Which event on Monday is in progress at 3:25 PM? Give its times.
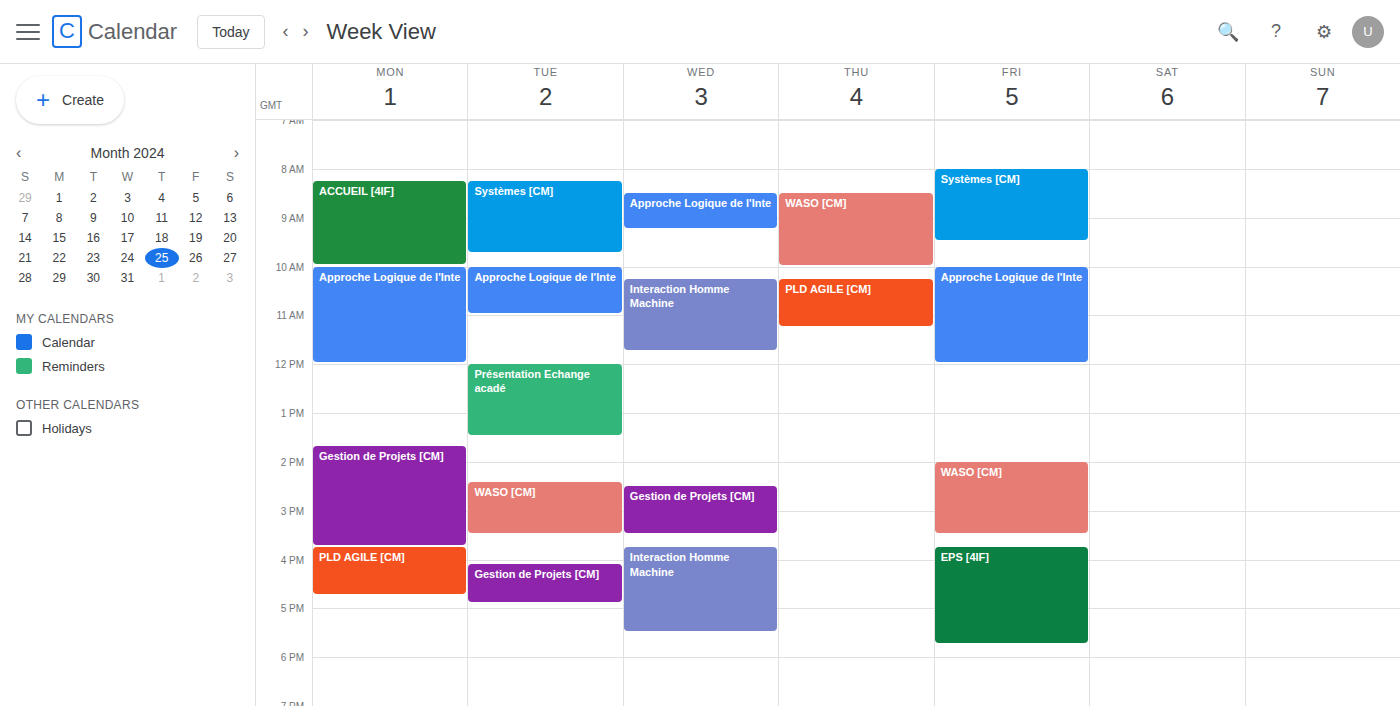
"Gestion de Projets [CM]", 1:40 PM to 3:45 PM